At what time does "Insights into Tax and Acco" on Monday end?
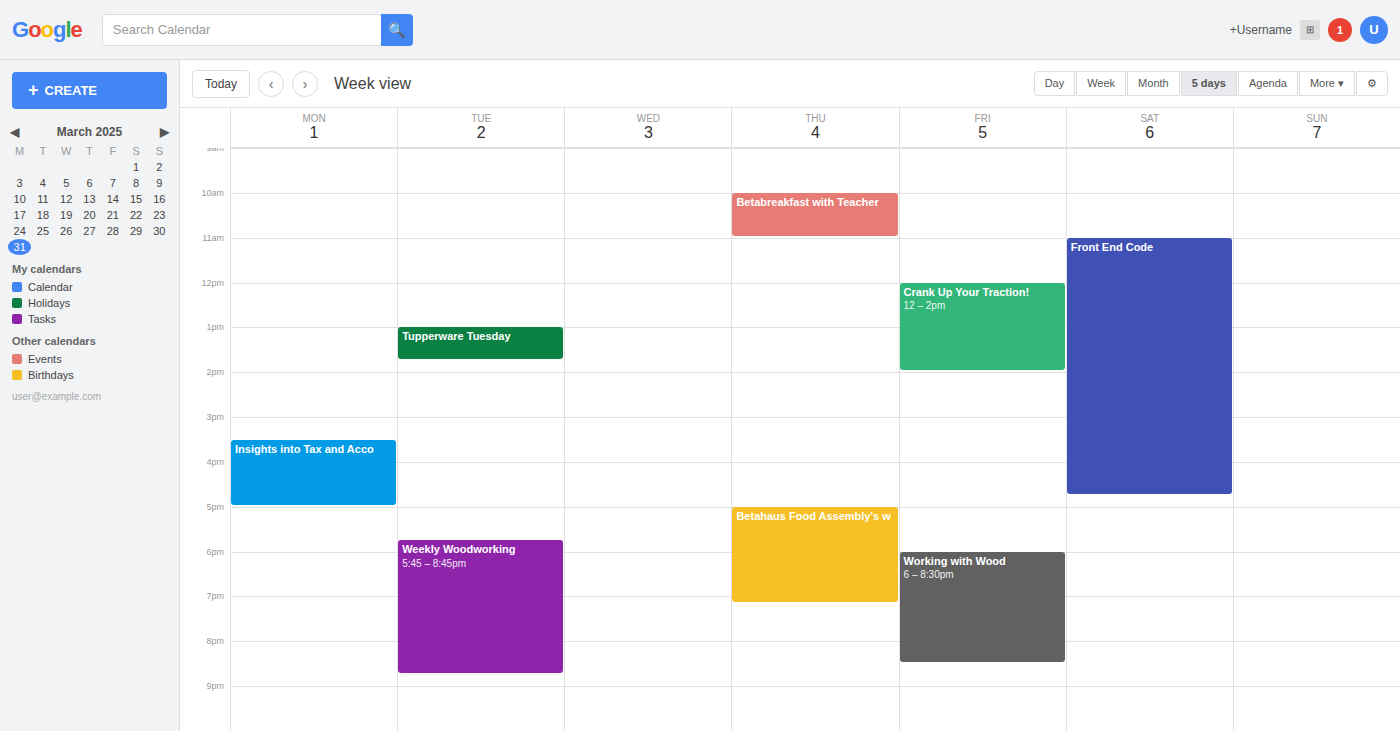
17:00